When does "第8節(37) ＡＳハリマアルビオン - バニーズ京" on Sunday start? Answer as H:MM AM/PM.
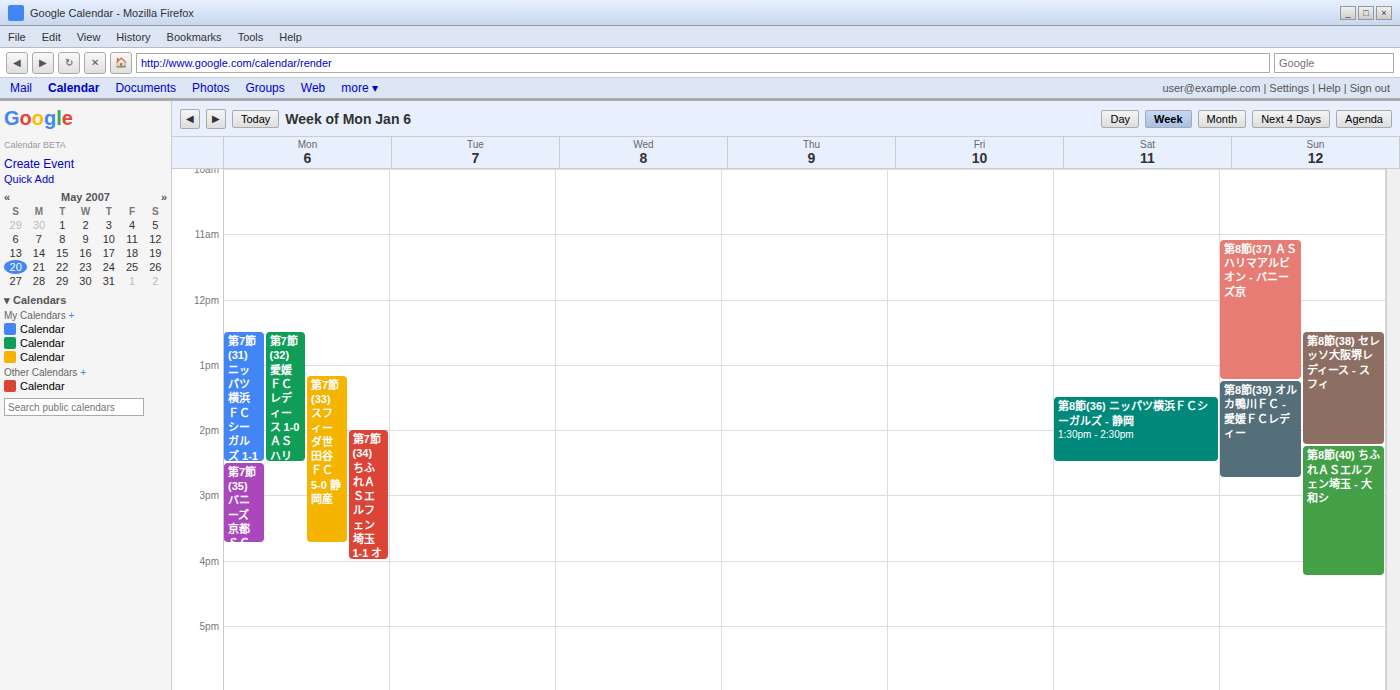
11:05 AM